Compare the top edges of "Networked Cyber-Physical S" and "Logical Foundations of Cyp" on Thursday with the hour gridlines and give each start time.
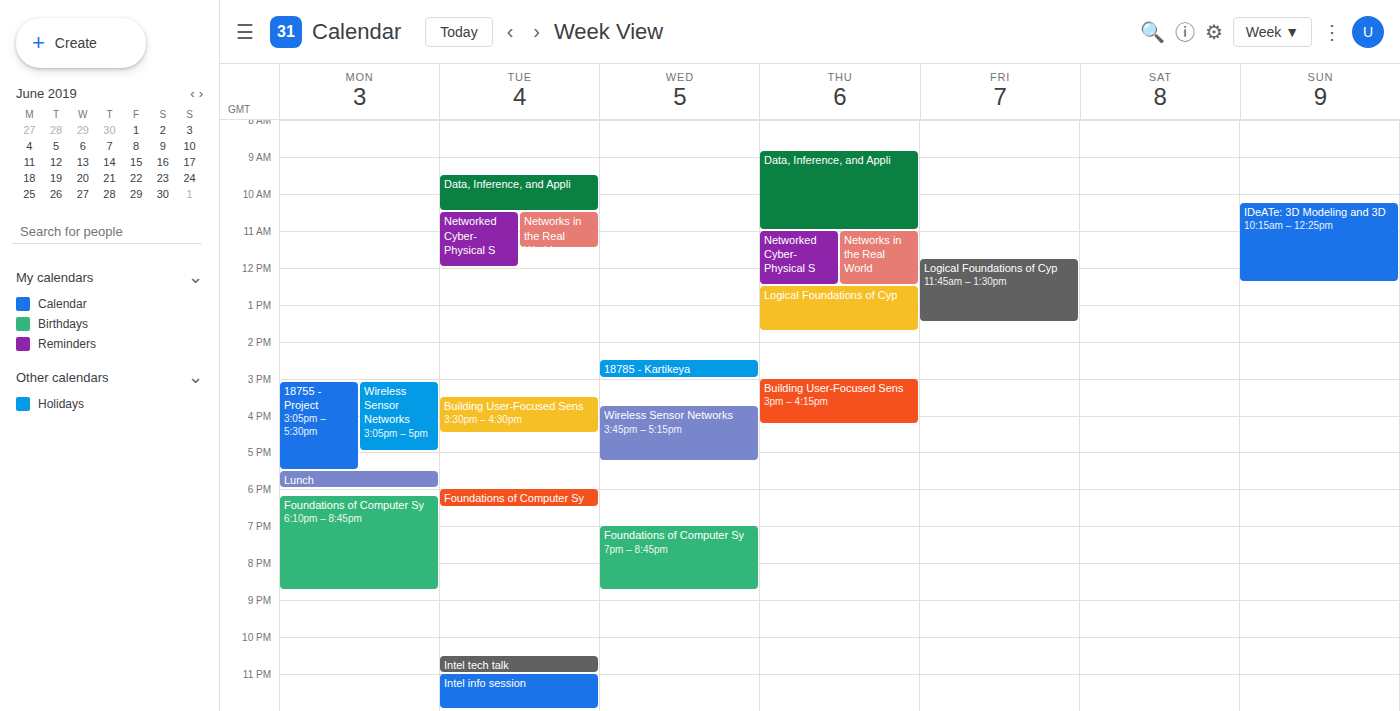
"Networked Cyber-Physical S": 11:00 AM, exactly on the 11 AM line. "Logical Foundations of Cyp": 12:30 PM, halfway between the 12 PM and 1 PM lines.